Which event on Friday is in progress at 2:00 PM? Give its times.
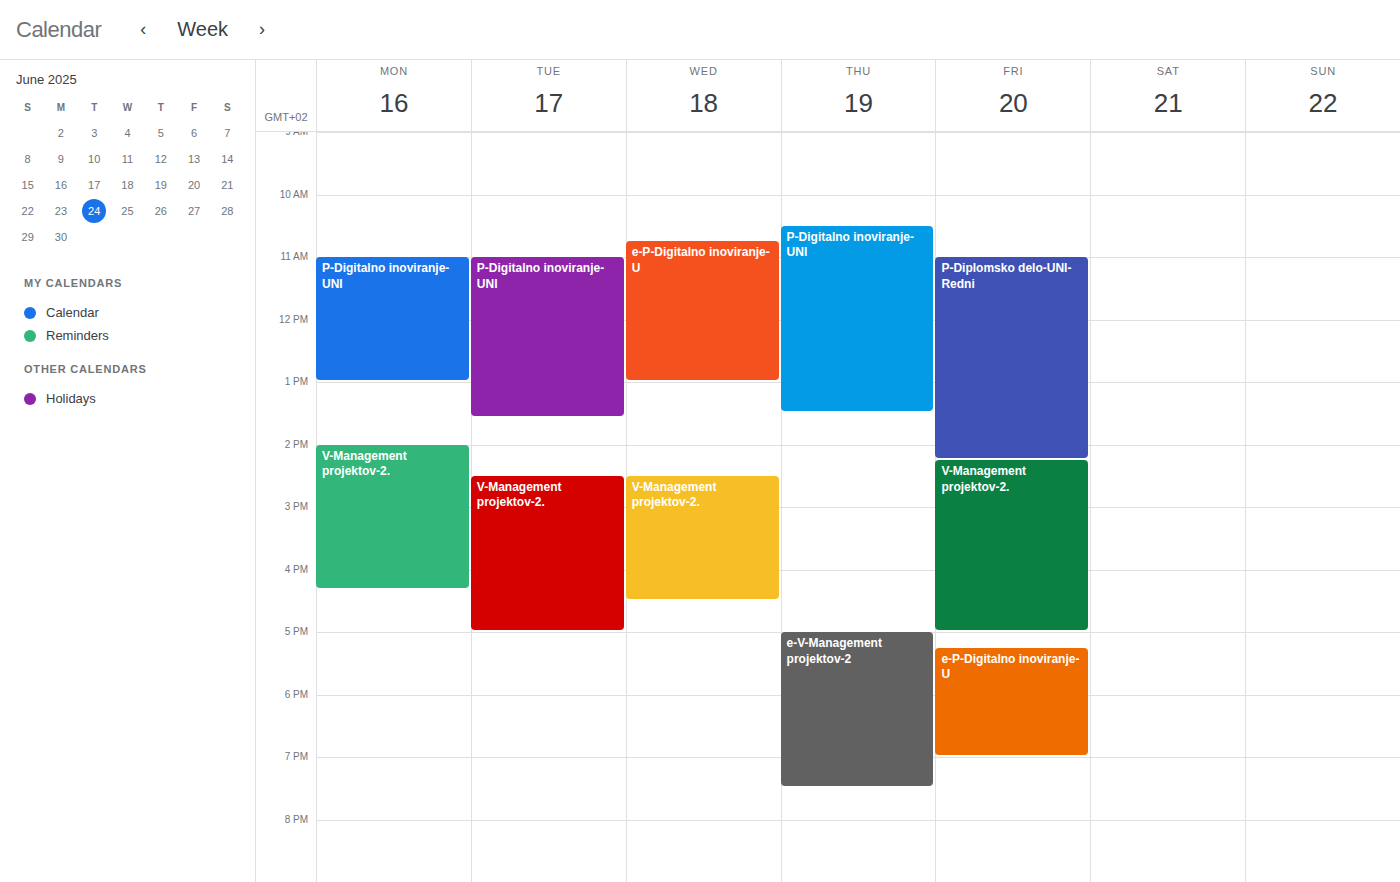
"P-Diplomsko delo-UNI-Redni", 11:00 AM to 2:15 PM